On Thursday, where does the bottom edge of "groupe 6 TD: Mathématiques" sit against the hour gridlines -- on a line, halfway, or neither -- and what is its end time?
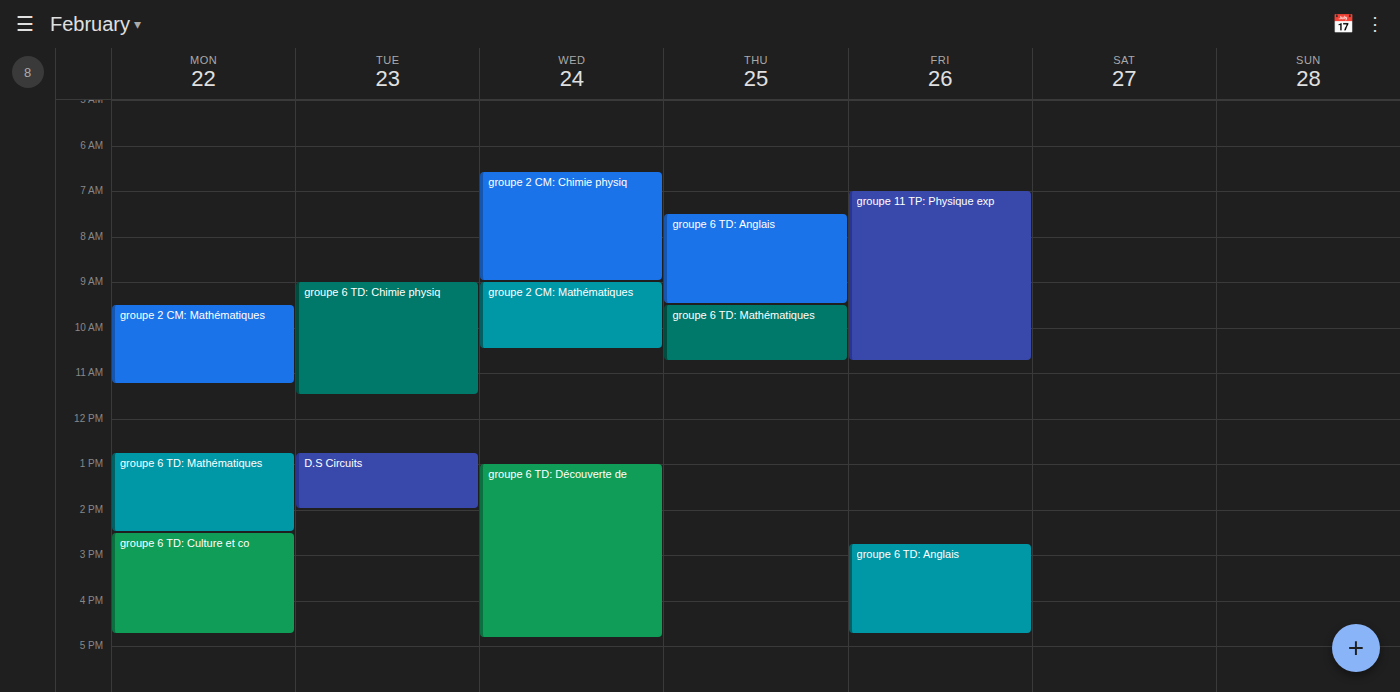
10:45 AM -- neither: three quarters of the way from the 10 AM line to the 11 AM line.